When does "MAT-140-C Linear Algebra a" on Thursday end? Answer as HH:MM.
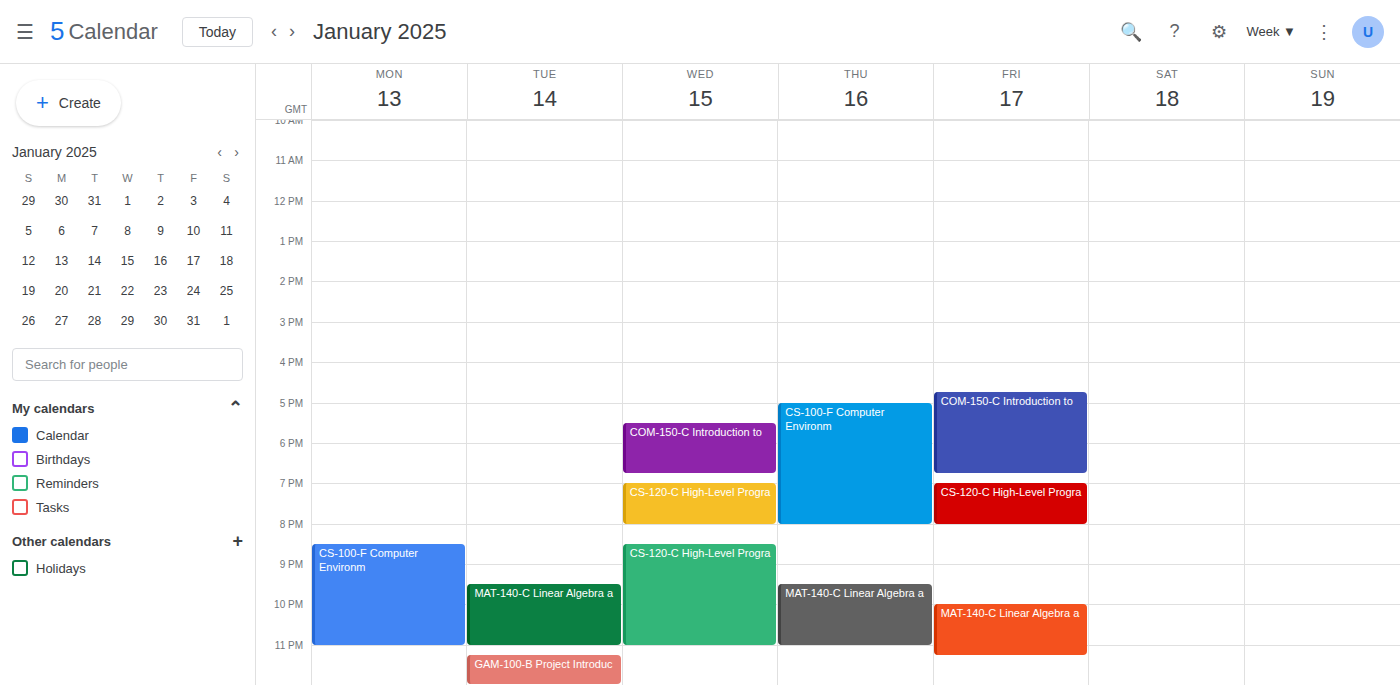
23:00